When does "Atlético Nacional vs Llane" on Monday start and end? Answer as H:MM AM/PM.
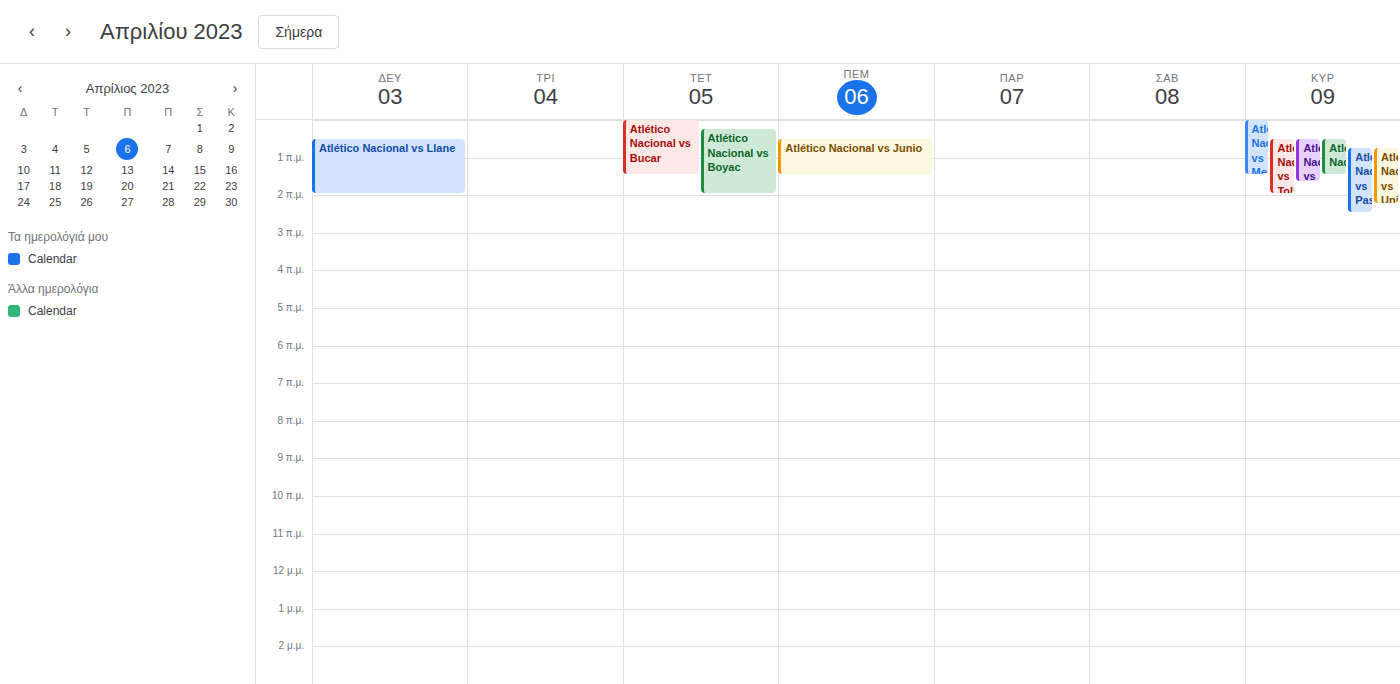
12:30 AM to 2:00 AM